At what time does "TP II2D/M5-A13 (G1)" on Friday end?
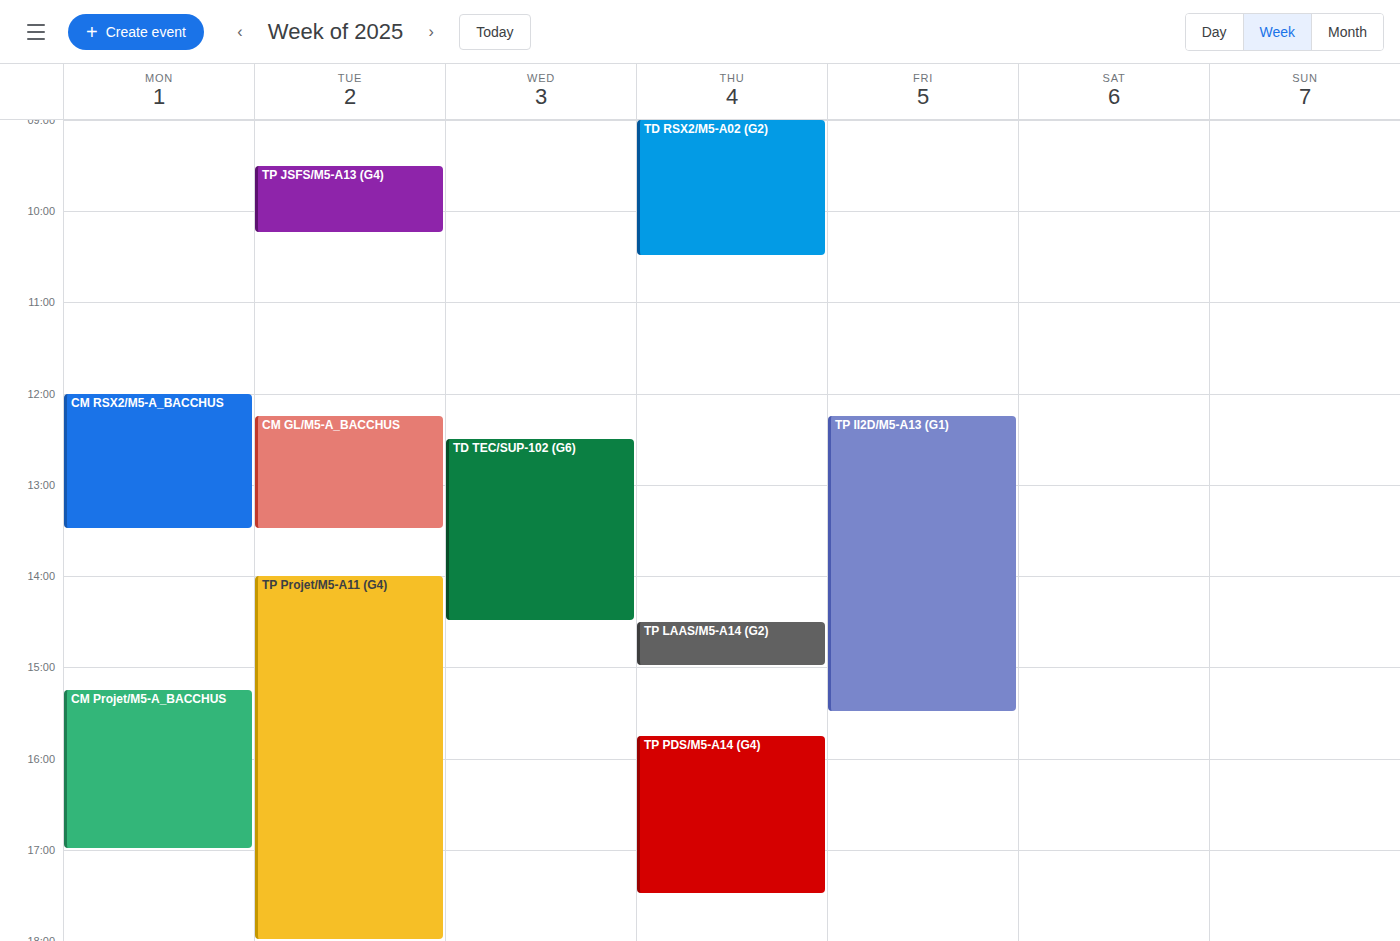
3:30 PM